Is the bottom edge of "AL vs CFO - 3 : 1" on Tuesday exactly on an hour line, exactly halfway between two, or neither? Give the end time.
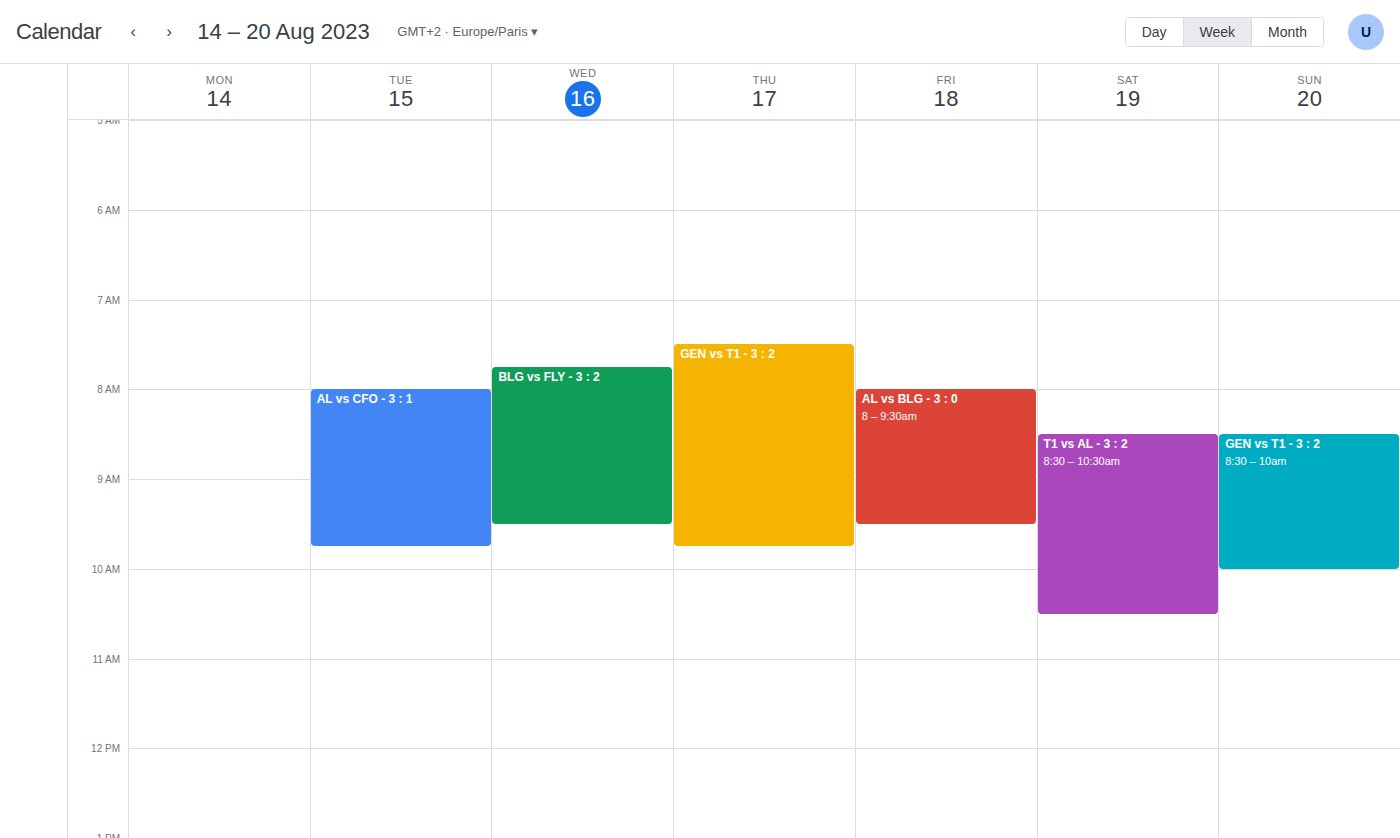
9:45 AM -- neither: three quarters of the way from the 9 AM line to the 10 AM line.